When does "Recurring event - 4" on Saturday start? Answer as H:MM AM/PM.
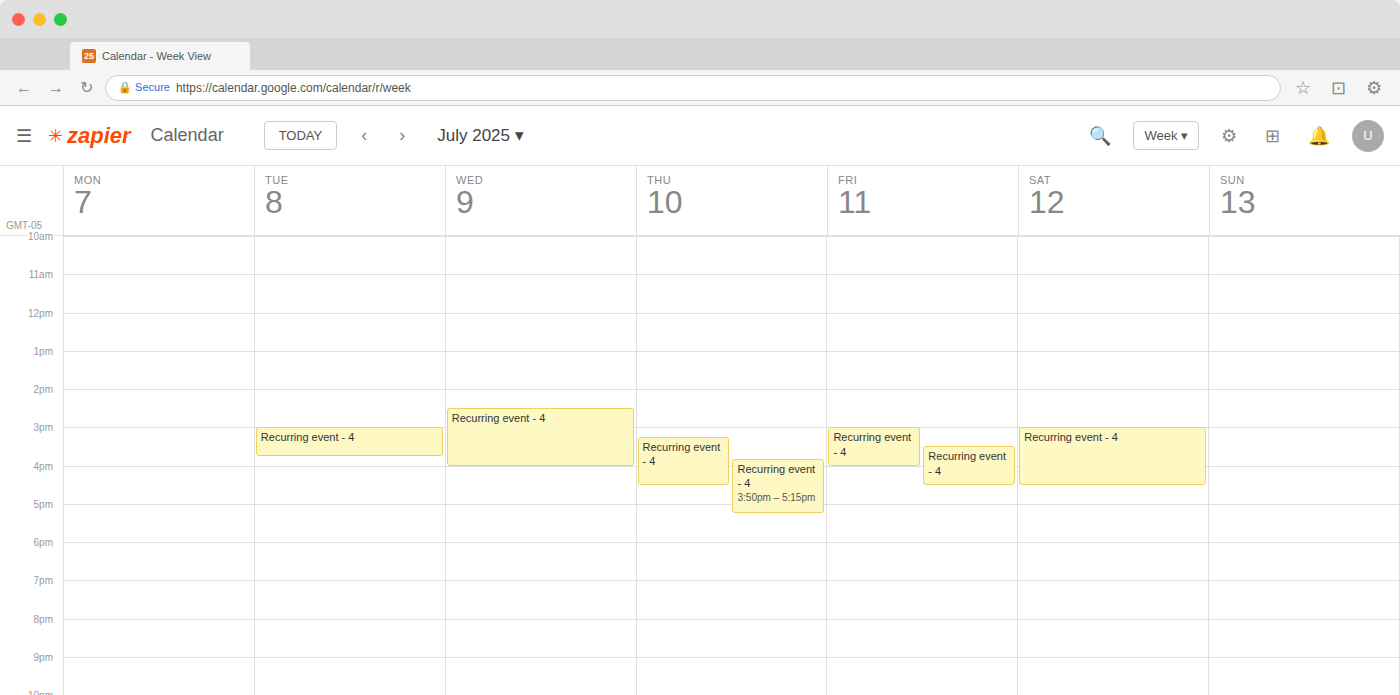
3:00 PM